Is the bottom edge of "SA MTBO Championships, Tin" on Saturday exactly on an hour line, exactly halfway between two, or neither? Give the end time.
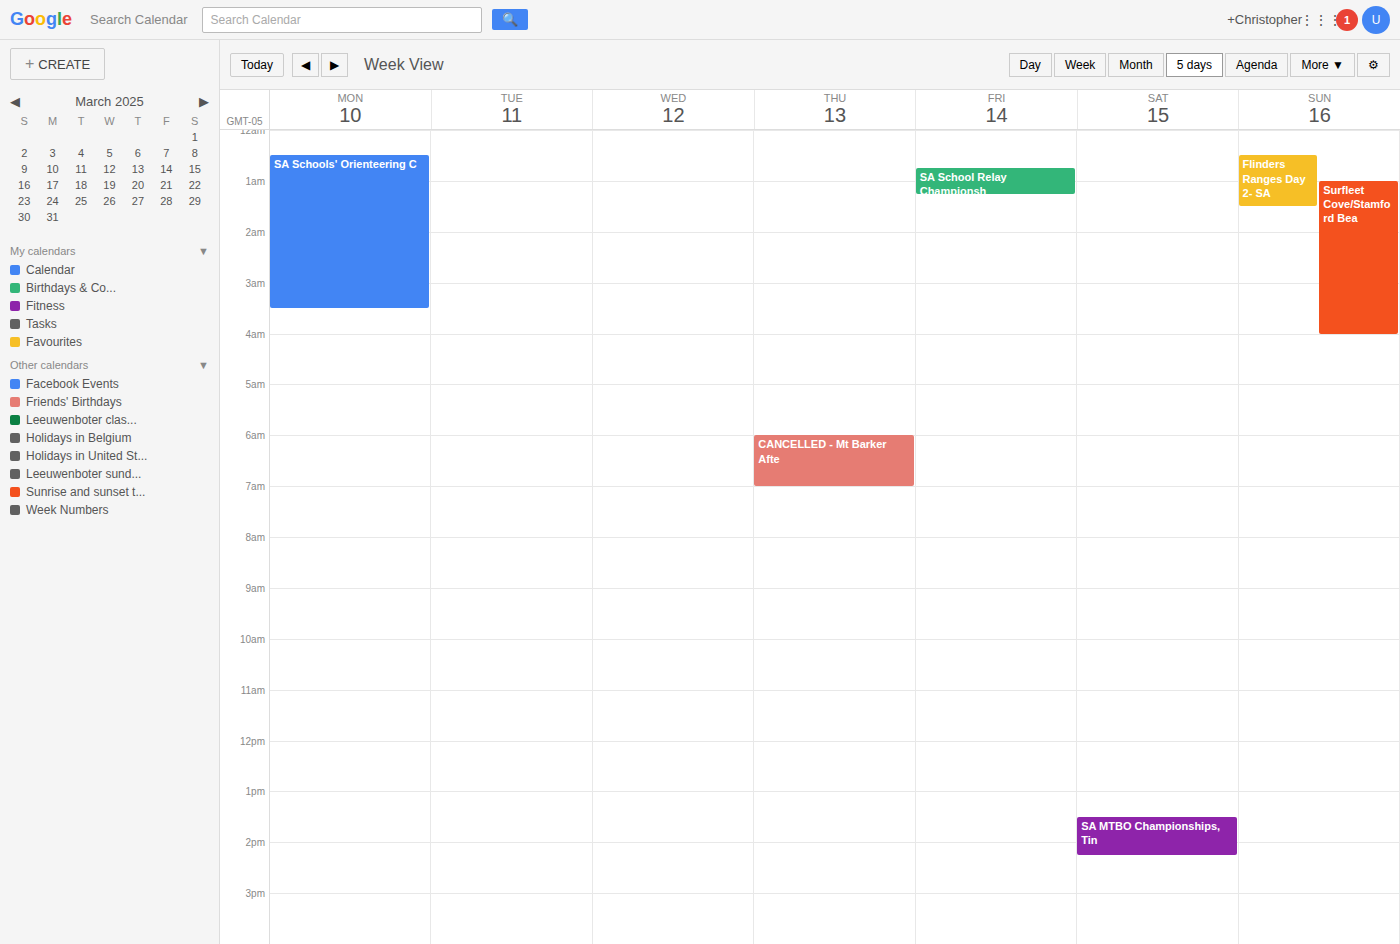
2:15 PM -- neither: a quarter of the way from the 2 PM line to the 3 PM line.